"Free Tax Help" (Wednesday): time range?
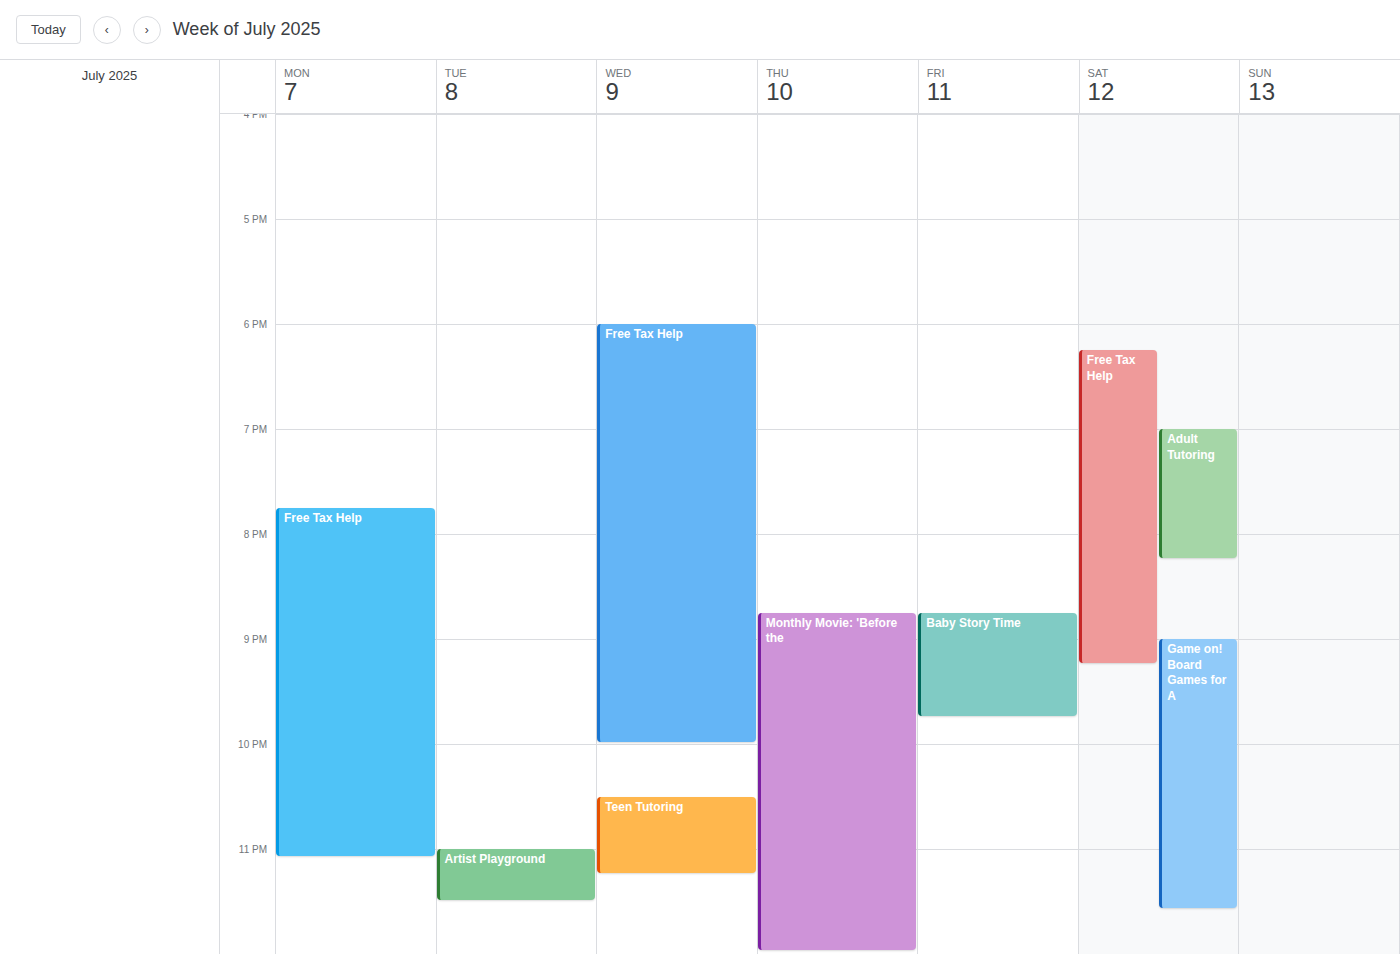
6:00 PM to 10:00 PM